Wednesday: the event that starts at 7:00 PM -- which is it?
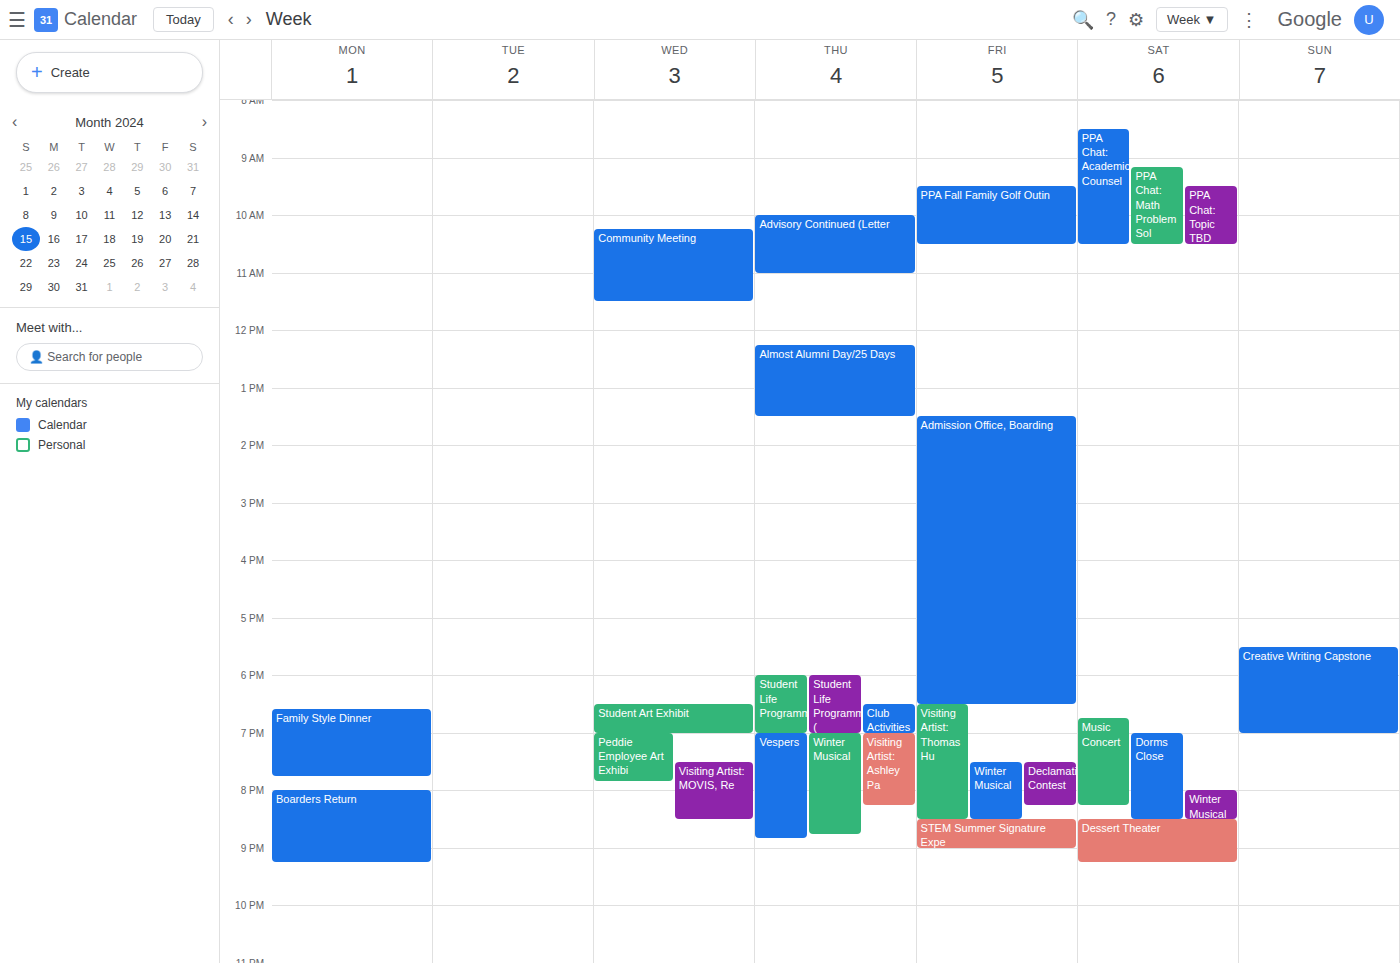
"Peddie Employee Art Exhibi"